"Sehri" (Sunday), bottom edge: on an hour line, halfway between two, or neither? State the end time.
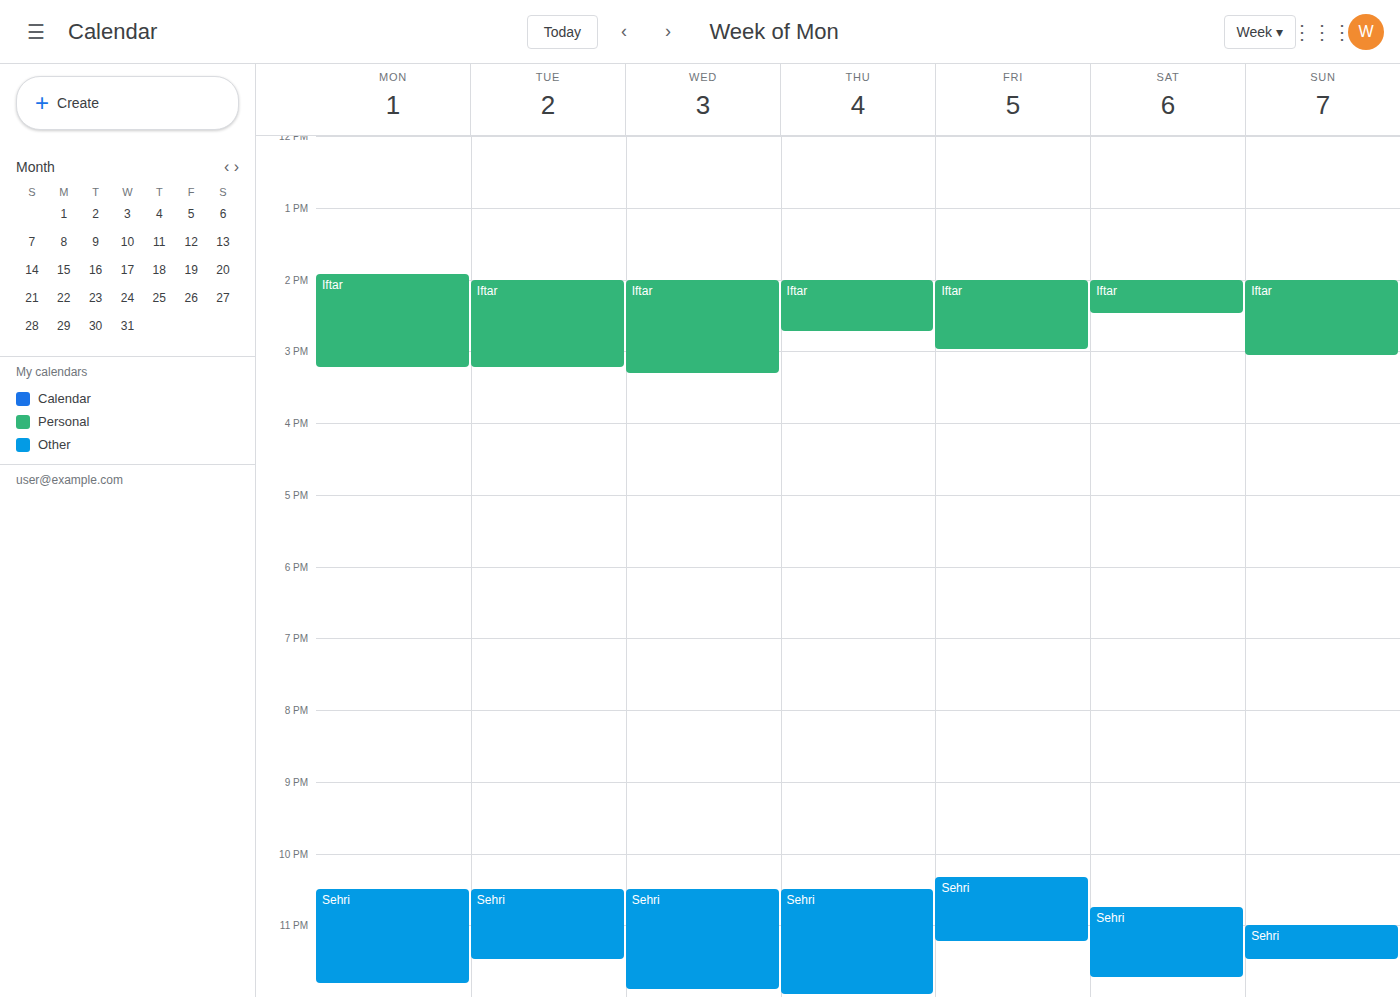
23:30 -- halfway between the 23:00 and 24:00 lines.